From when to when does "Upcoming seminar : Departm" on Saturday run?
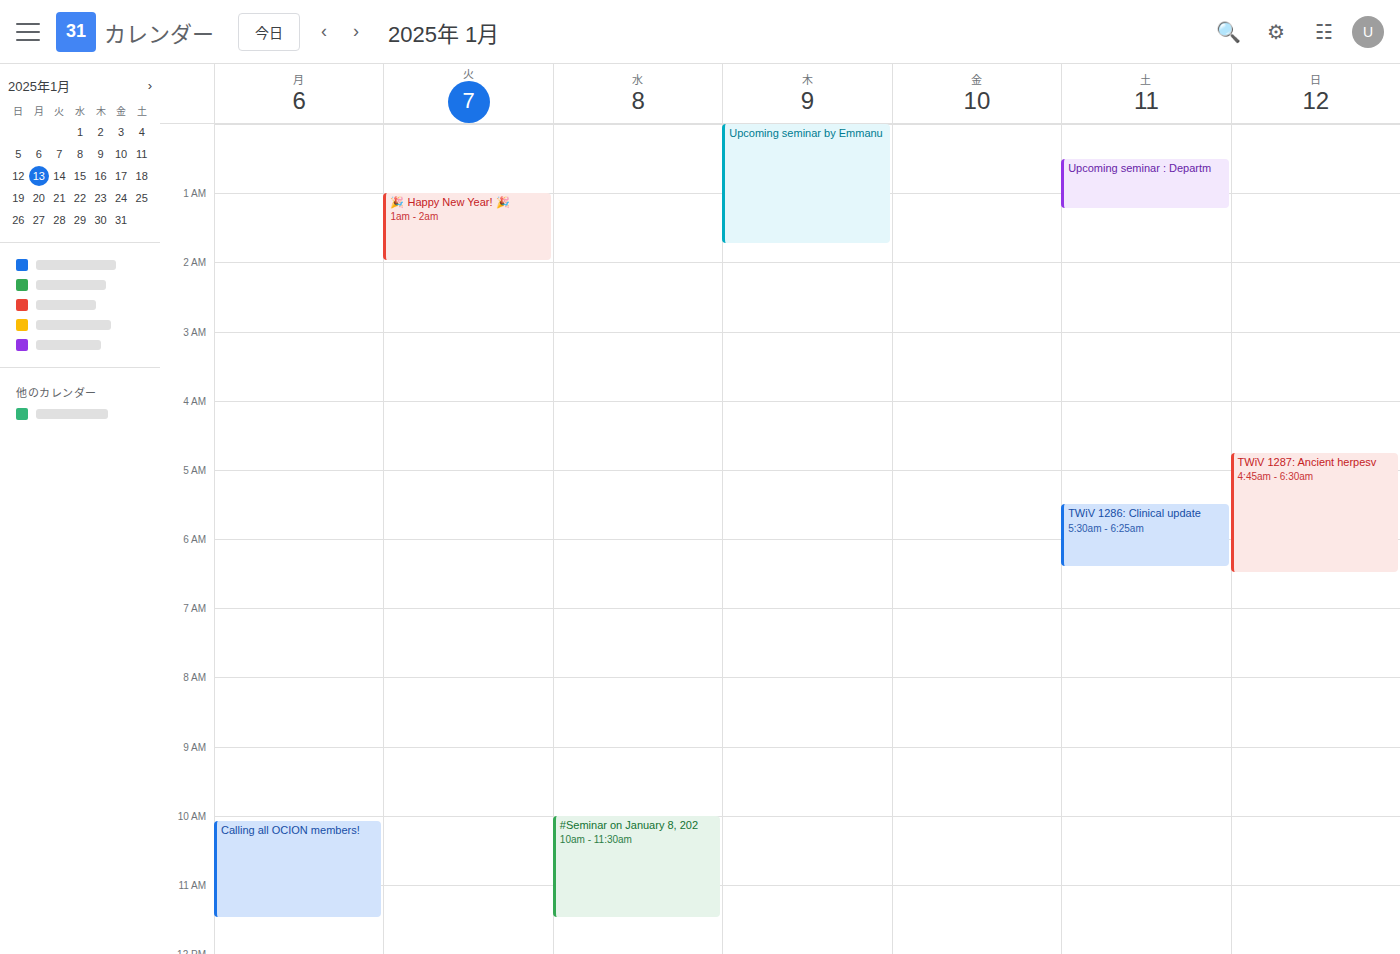
12:30 AM to 1:15 AM